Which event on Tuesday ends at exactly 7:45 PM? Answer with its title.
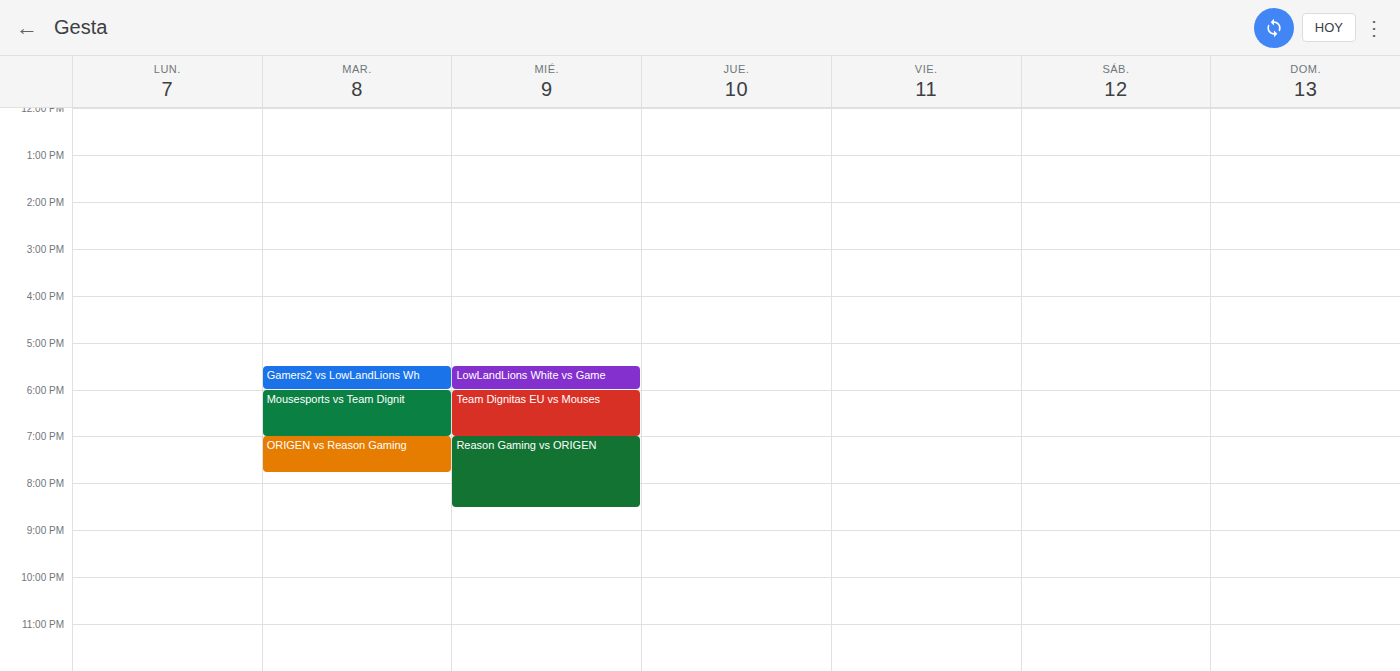
"ORIGEN vs Reason Gaming"